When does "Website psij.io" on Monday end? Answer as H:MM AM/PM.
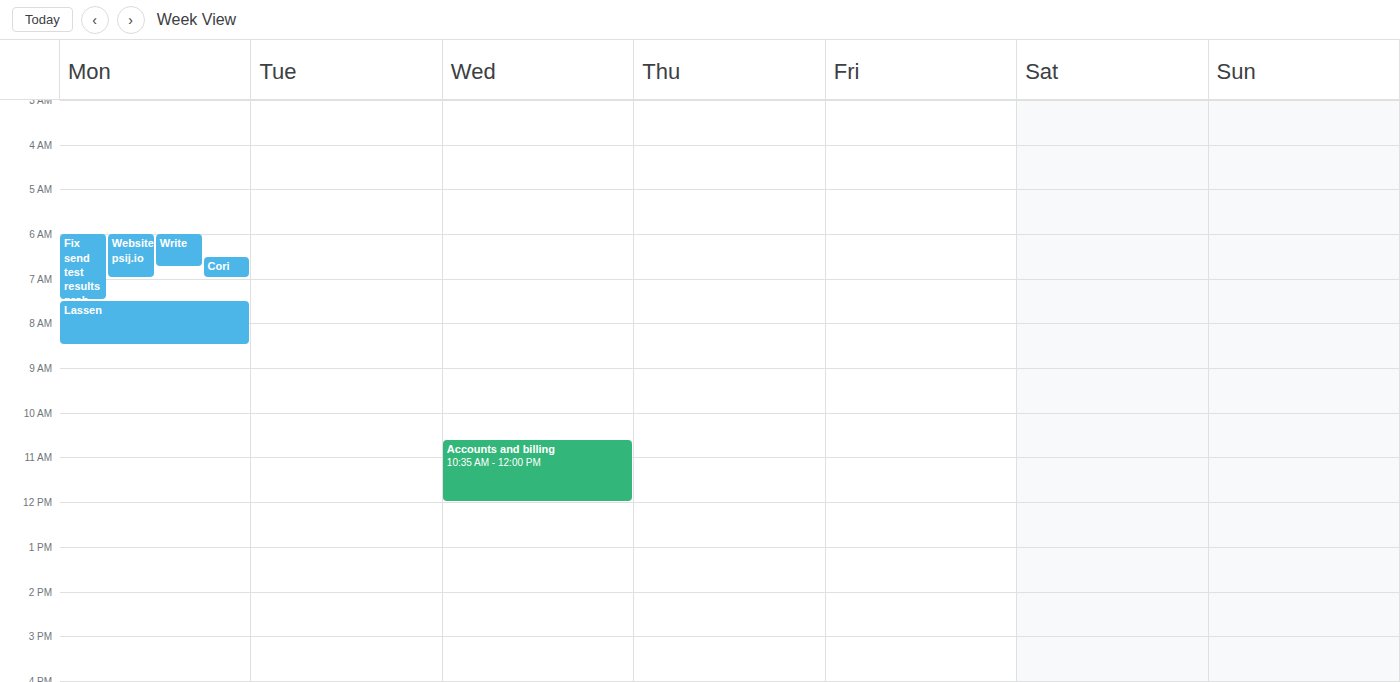
7:00 AM